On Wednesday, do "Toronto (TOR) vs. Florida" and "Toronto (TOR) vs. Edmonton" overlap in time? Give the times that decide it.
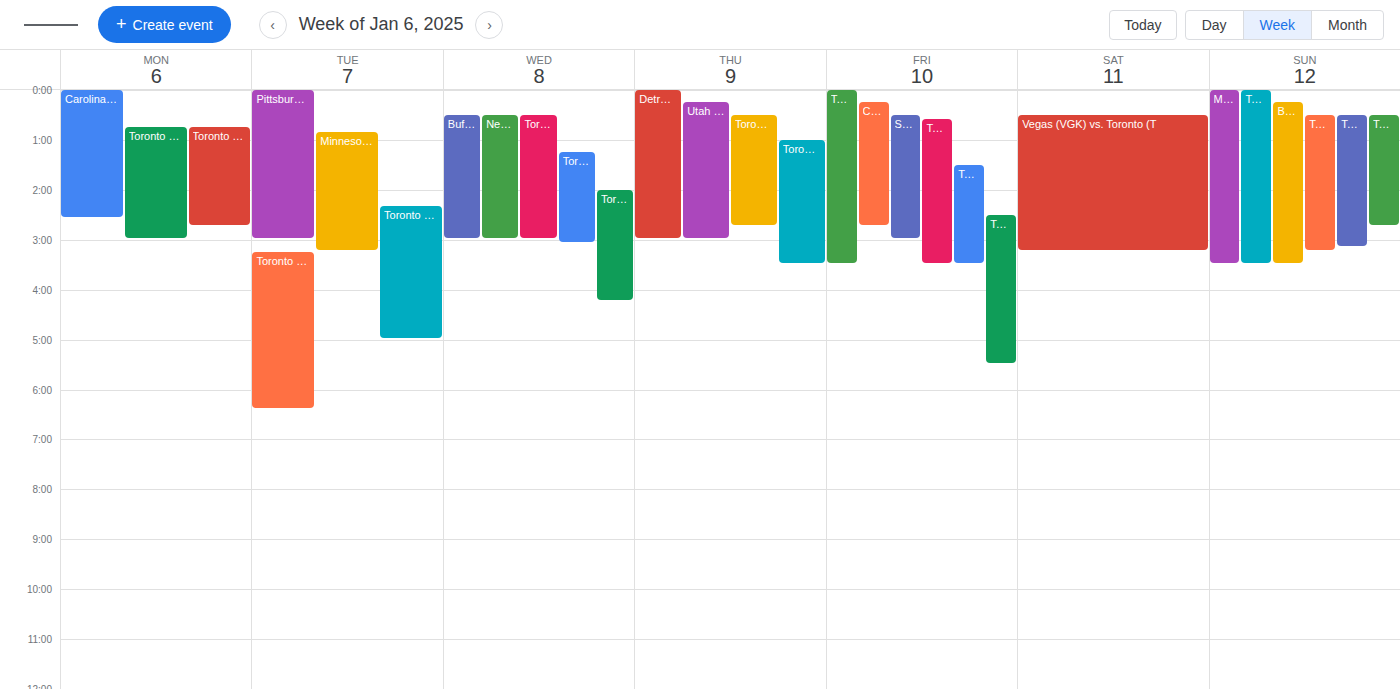
"Toronto (TOR) vs. Edmonton" starts at 02:00, before "Toronto (TOR) vs. Florida" ends at 03:05 -- they overlap.